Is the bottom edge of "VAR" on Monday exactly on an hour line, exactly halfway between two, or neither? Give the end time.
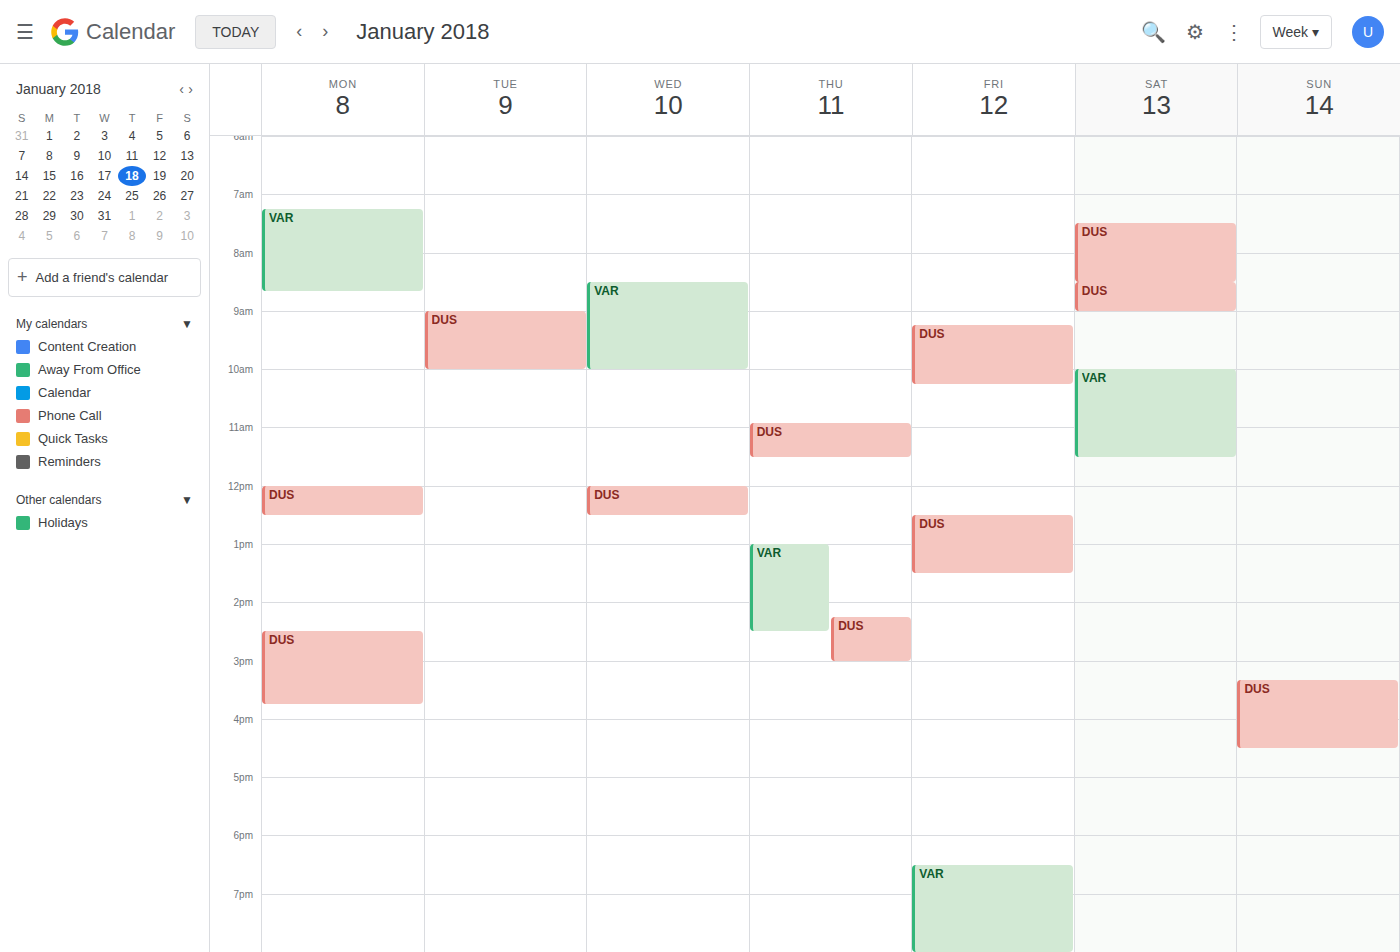
8:40 AM -- neither: 40 minutes below the 8 AM line and 20 minutes above the 9 AM line.